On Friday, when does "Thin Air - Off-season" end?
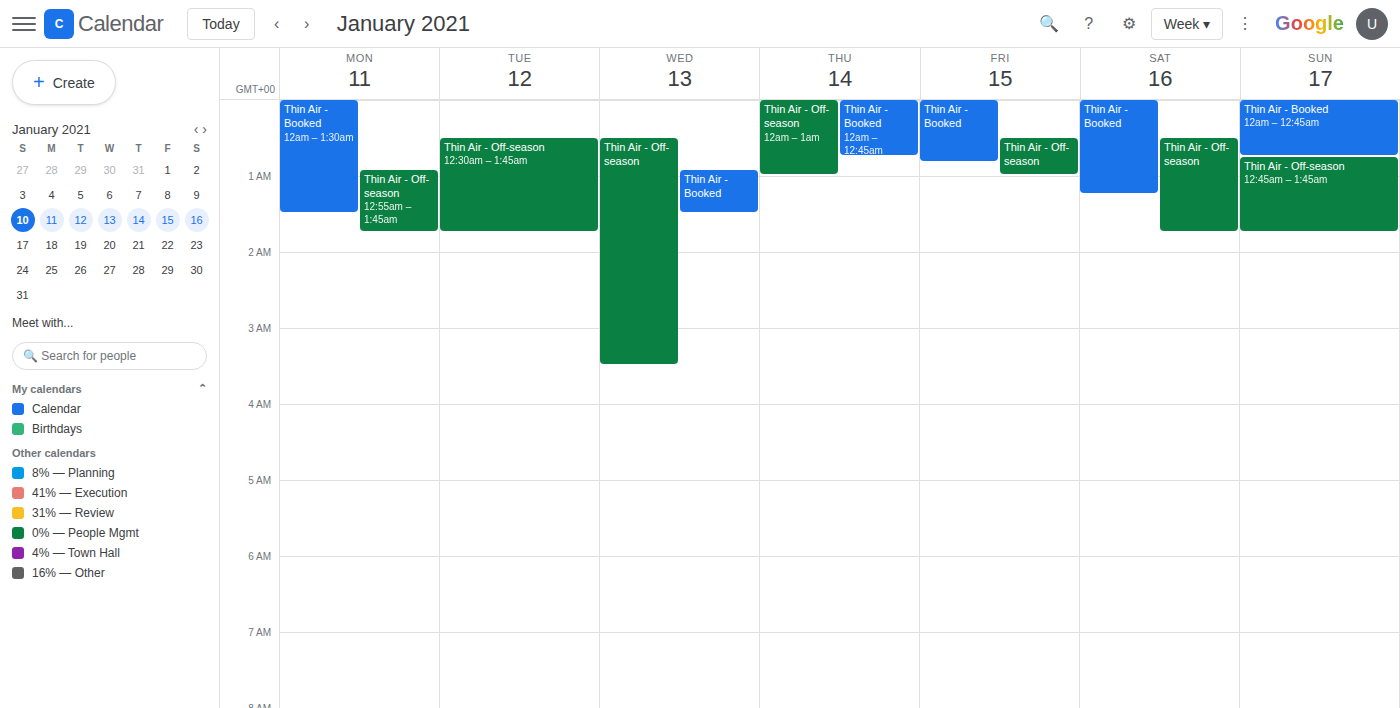
1:00 AM